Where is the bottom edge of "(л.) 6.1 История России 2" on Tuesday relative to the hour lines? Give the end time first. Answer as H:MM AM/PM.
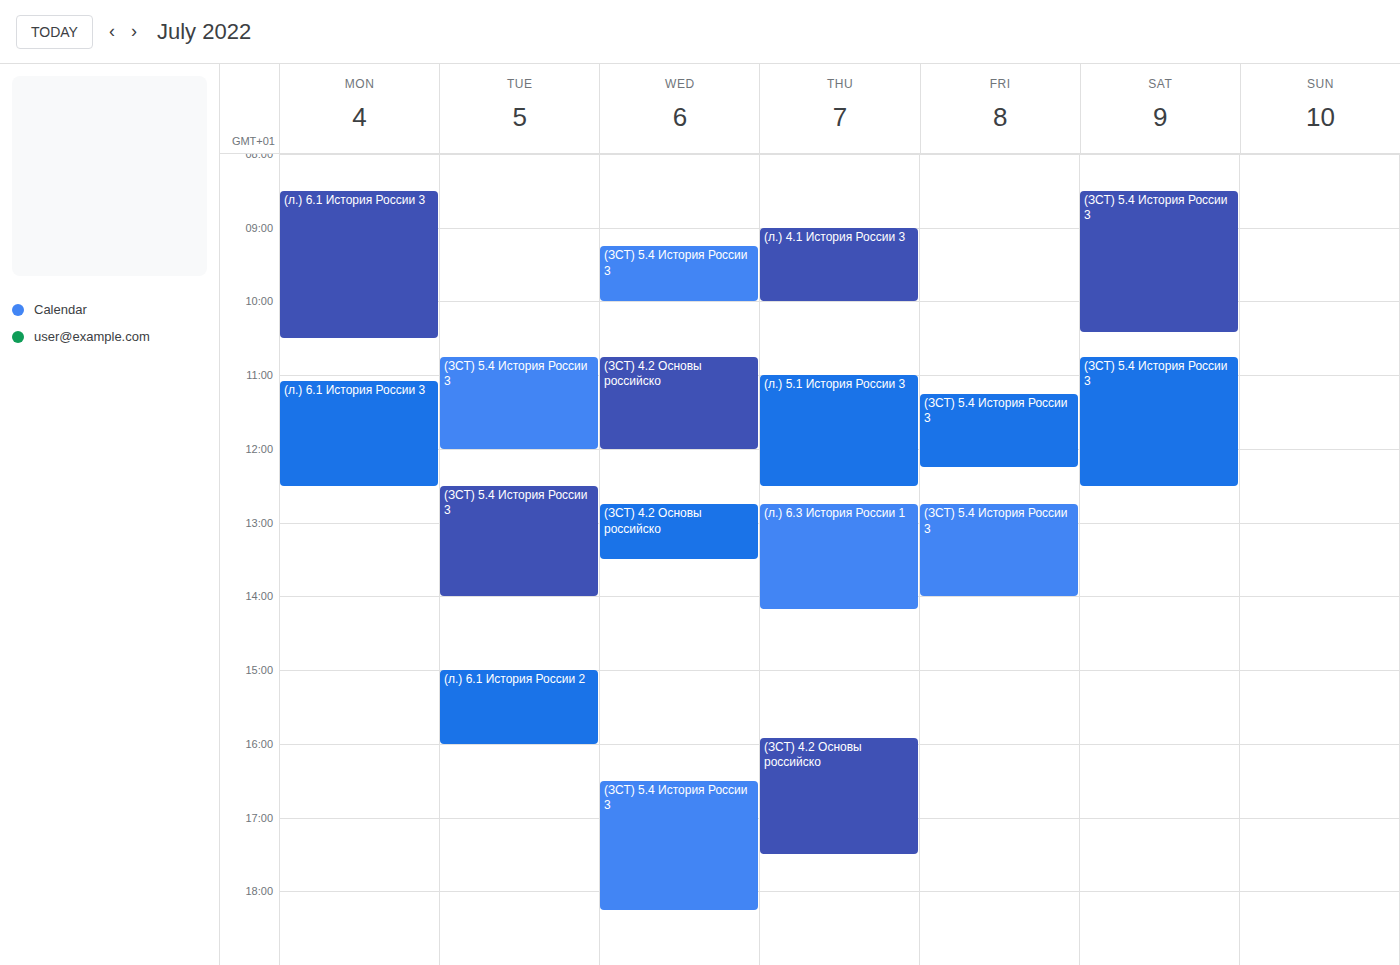
4:00 PM -- exactly on the 4 PM line.